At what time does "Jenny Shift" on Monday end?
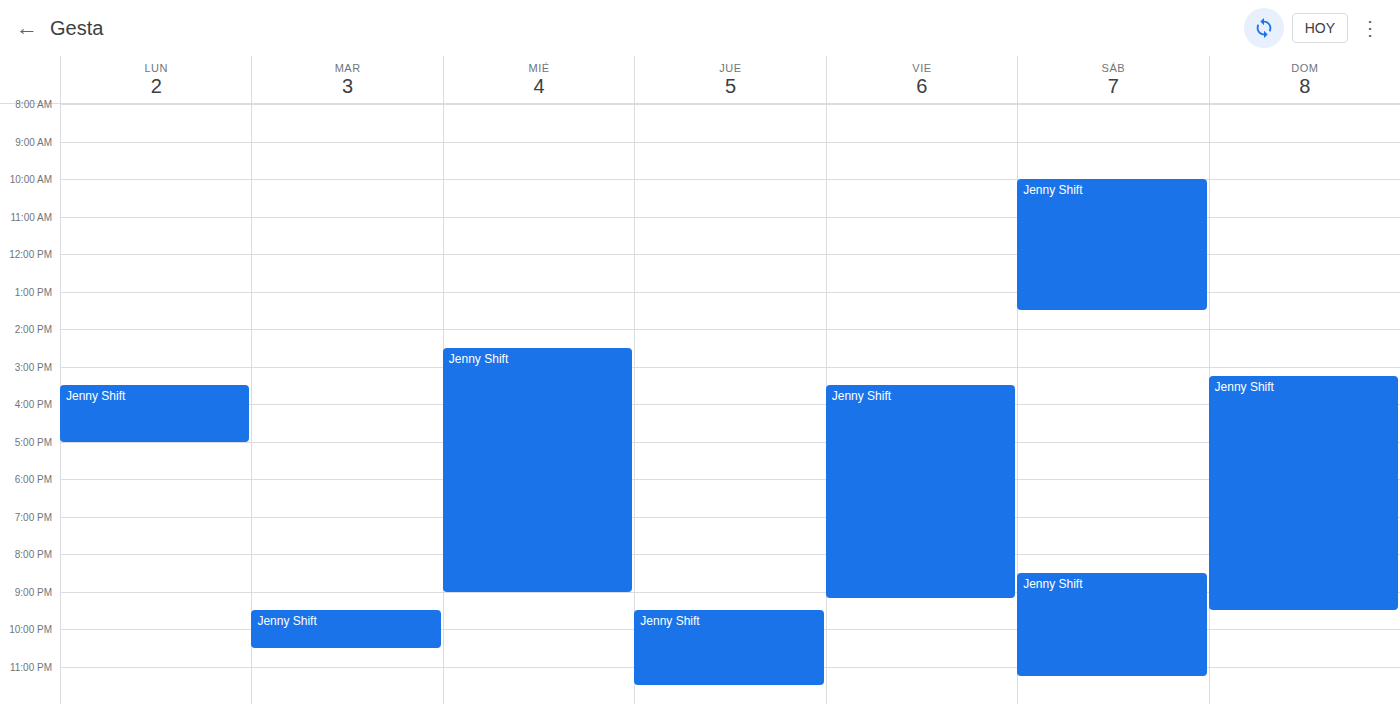
5:00 PM